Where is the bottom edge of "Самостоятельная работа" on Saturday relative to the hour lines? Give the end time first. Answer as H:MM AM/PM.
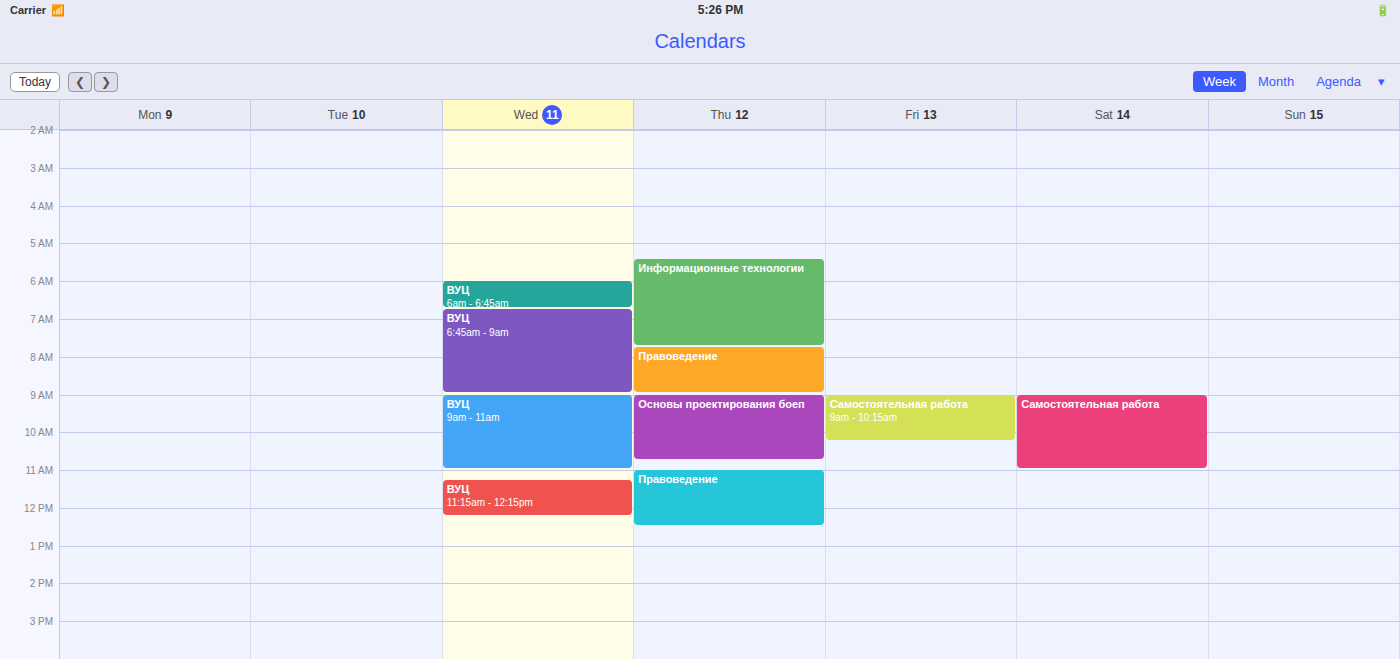
11:00 AM -- exactly on the 11 AM line.